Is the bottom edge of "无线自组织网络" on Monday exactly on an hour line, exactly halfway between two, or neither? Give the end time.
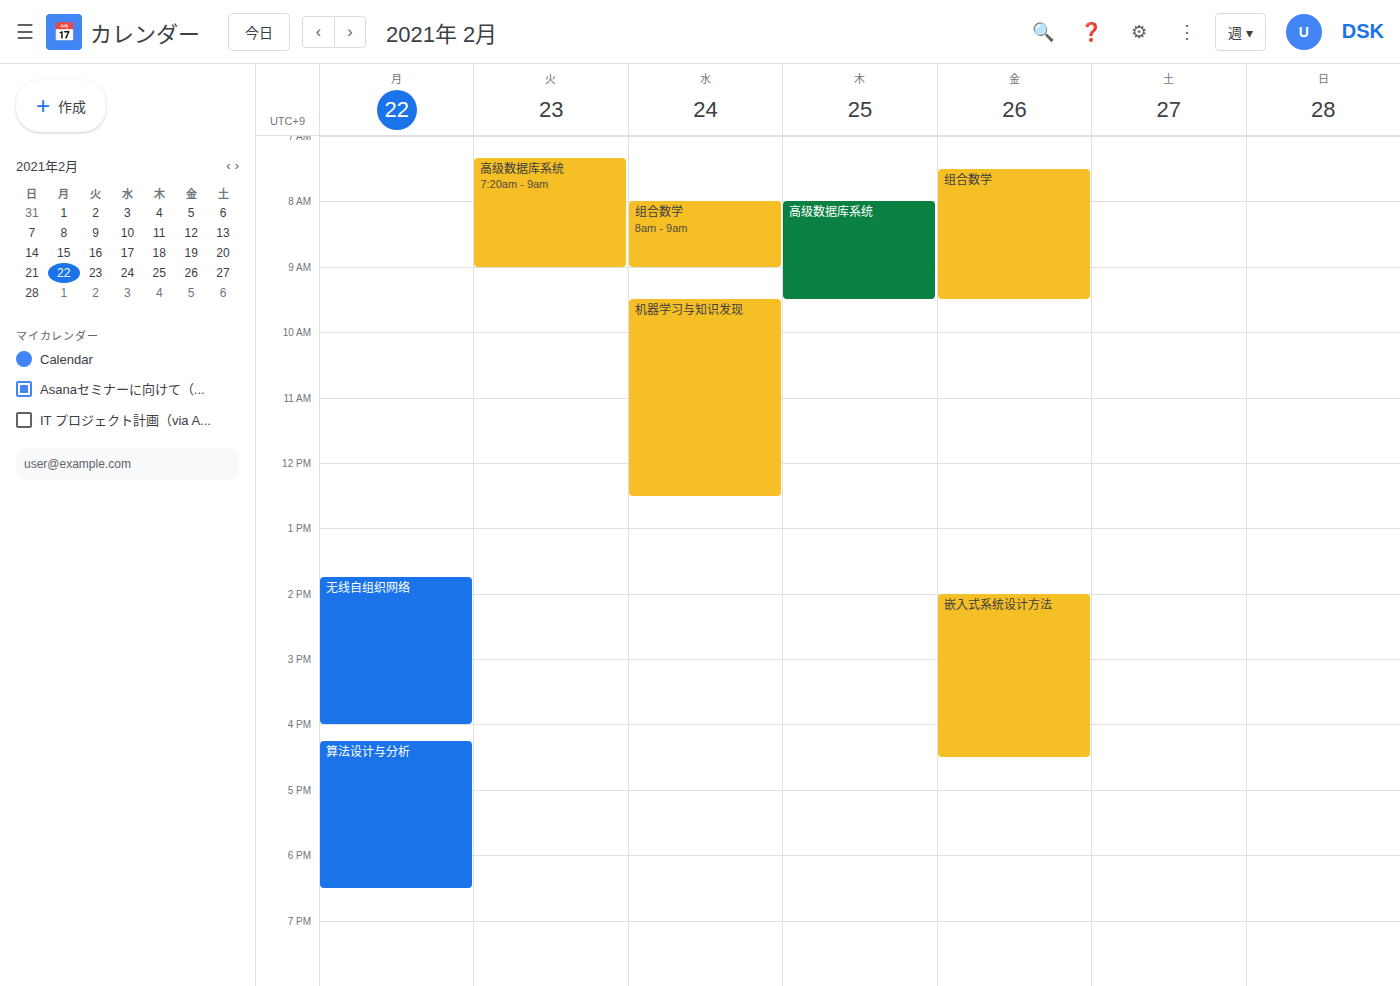
4:00 PM -- exactly on the 4 PM line.